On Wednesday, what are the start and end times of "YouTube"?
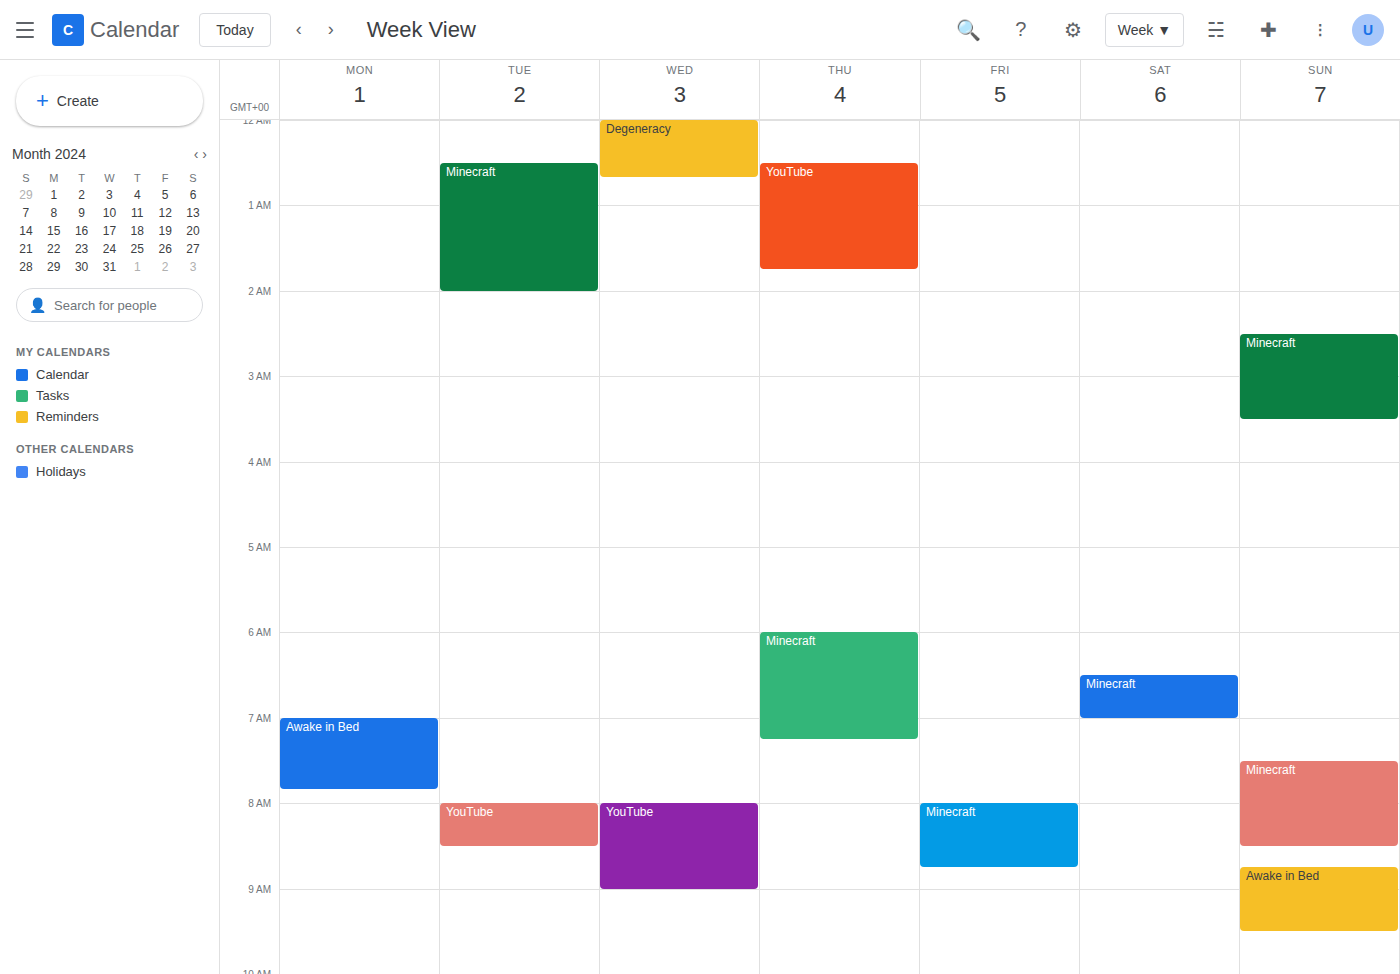
8:00 AM to 9:00 AM